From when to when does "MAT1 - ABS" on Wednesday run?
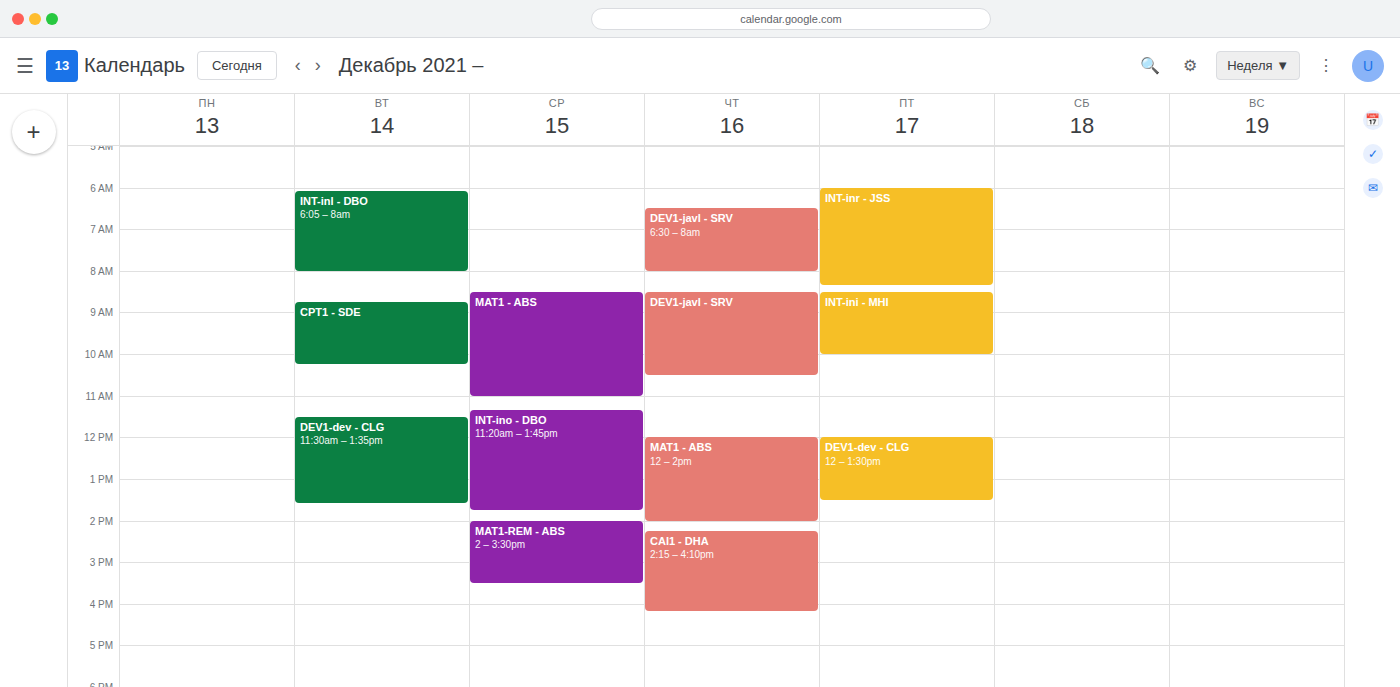
8:30 AM to 11:00 AM